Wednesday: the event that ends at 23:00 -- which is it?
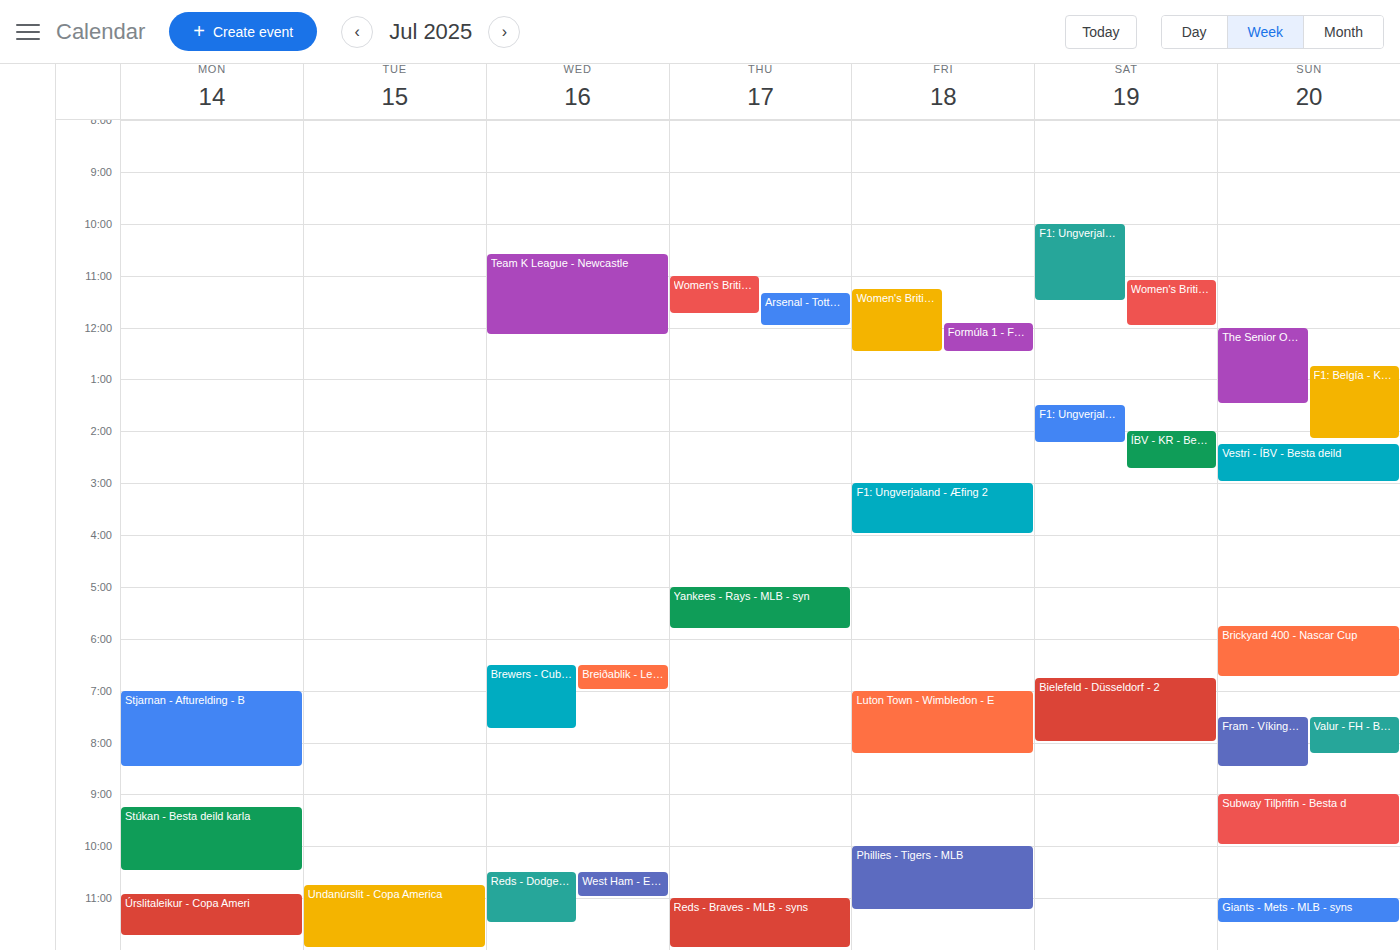
"West Ham - Everton - PL Su"